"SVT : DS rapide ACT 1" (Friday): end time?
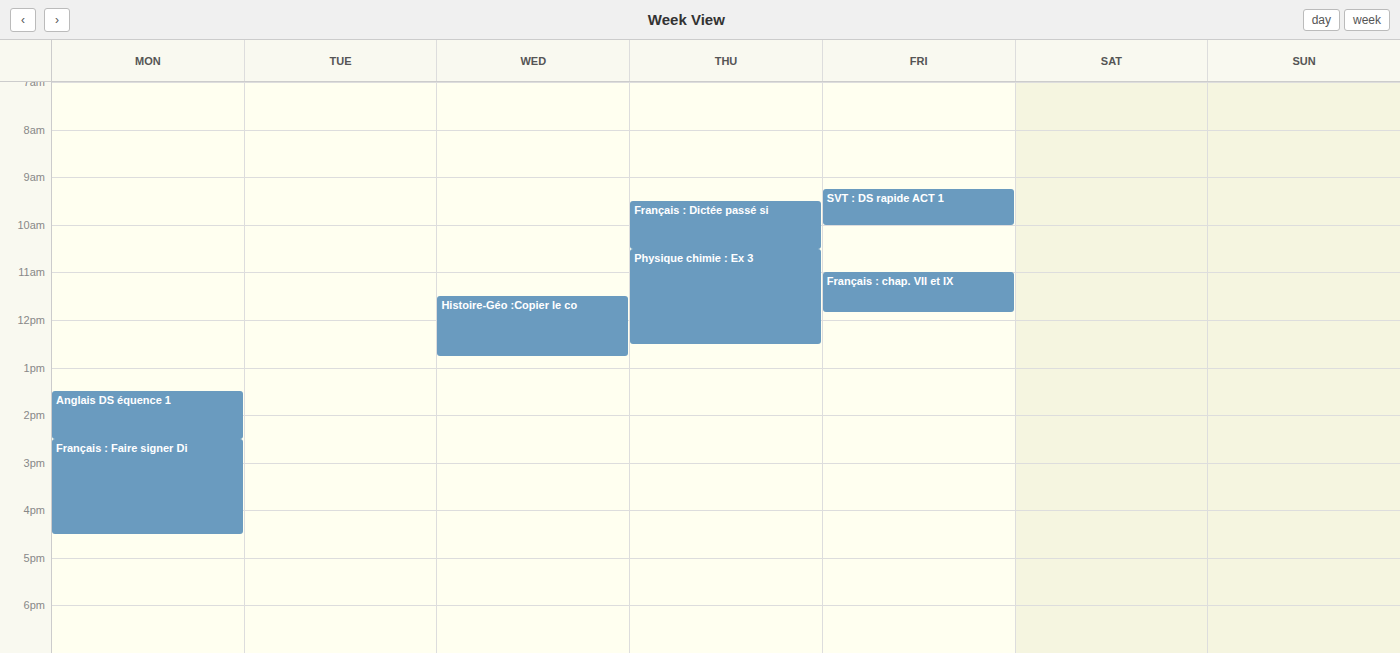
10:00 AM